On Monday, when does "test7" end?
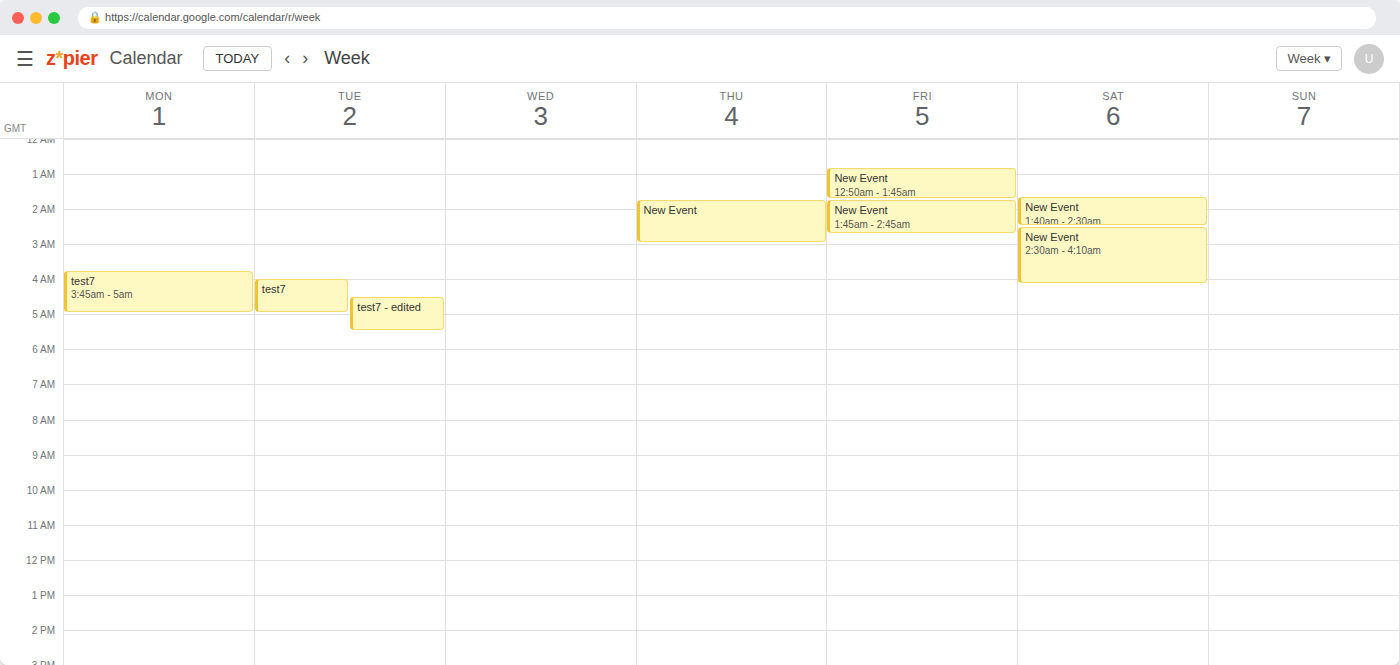
5:00 AM